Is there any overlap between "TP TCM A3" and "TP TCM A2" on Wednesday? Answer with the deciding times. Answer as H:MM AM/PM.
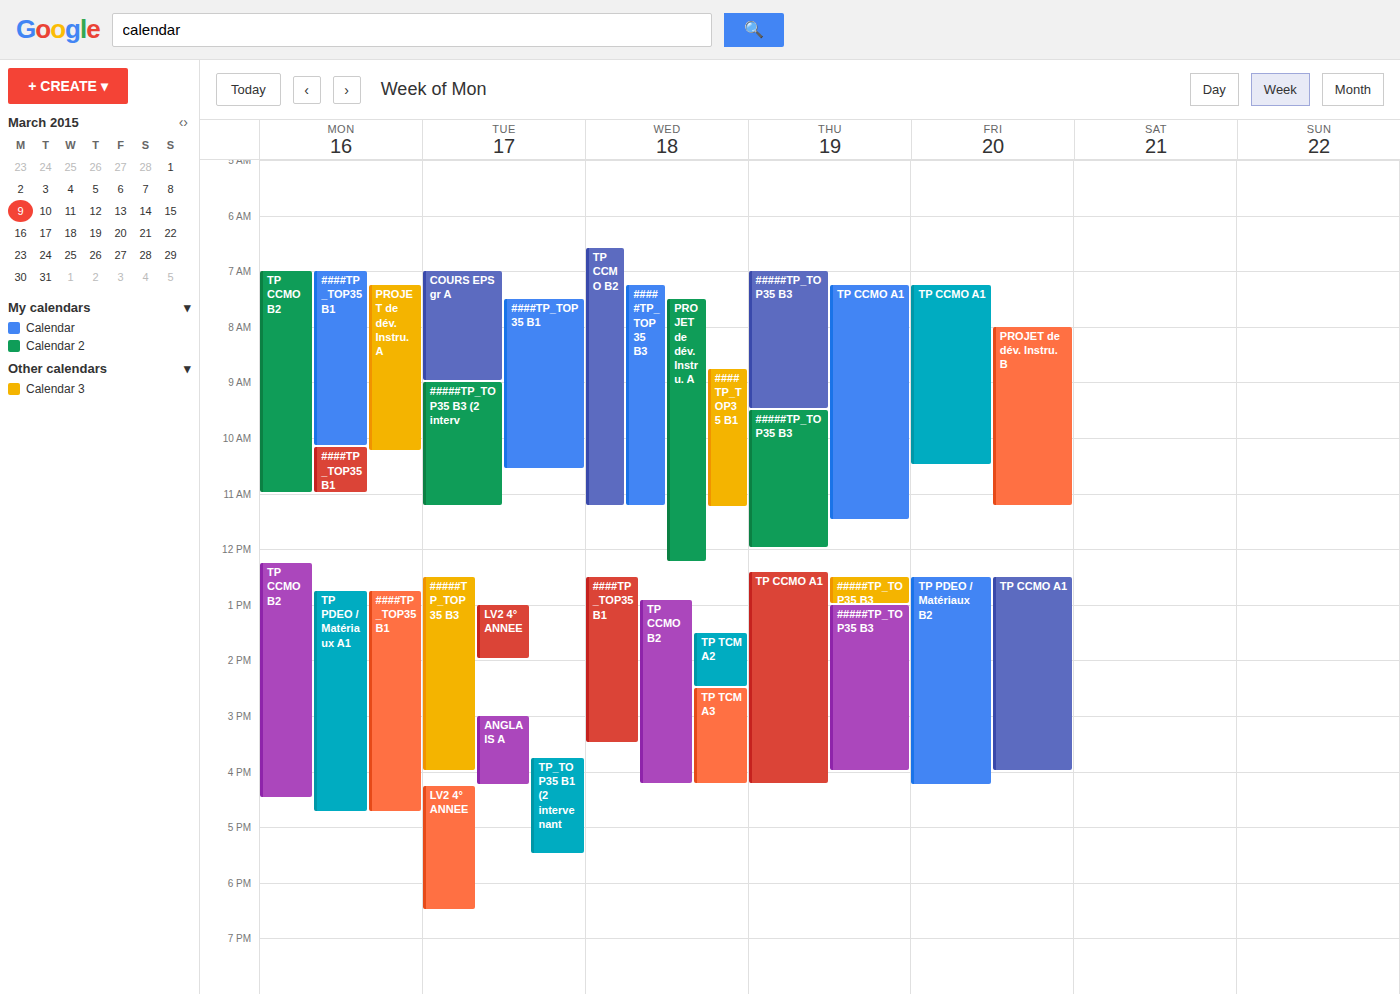
"TP TCM A2" ends at 2:30 PM, exactly when "TP TCM A3" starts -- they touch but do not overlap.